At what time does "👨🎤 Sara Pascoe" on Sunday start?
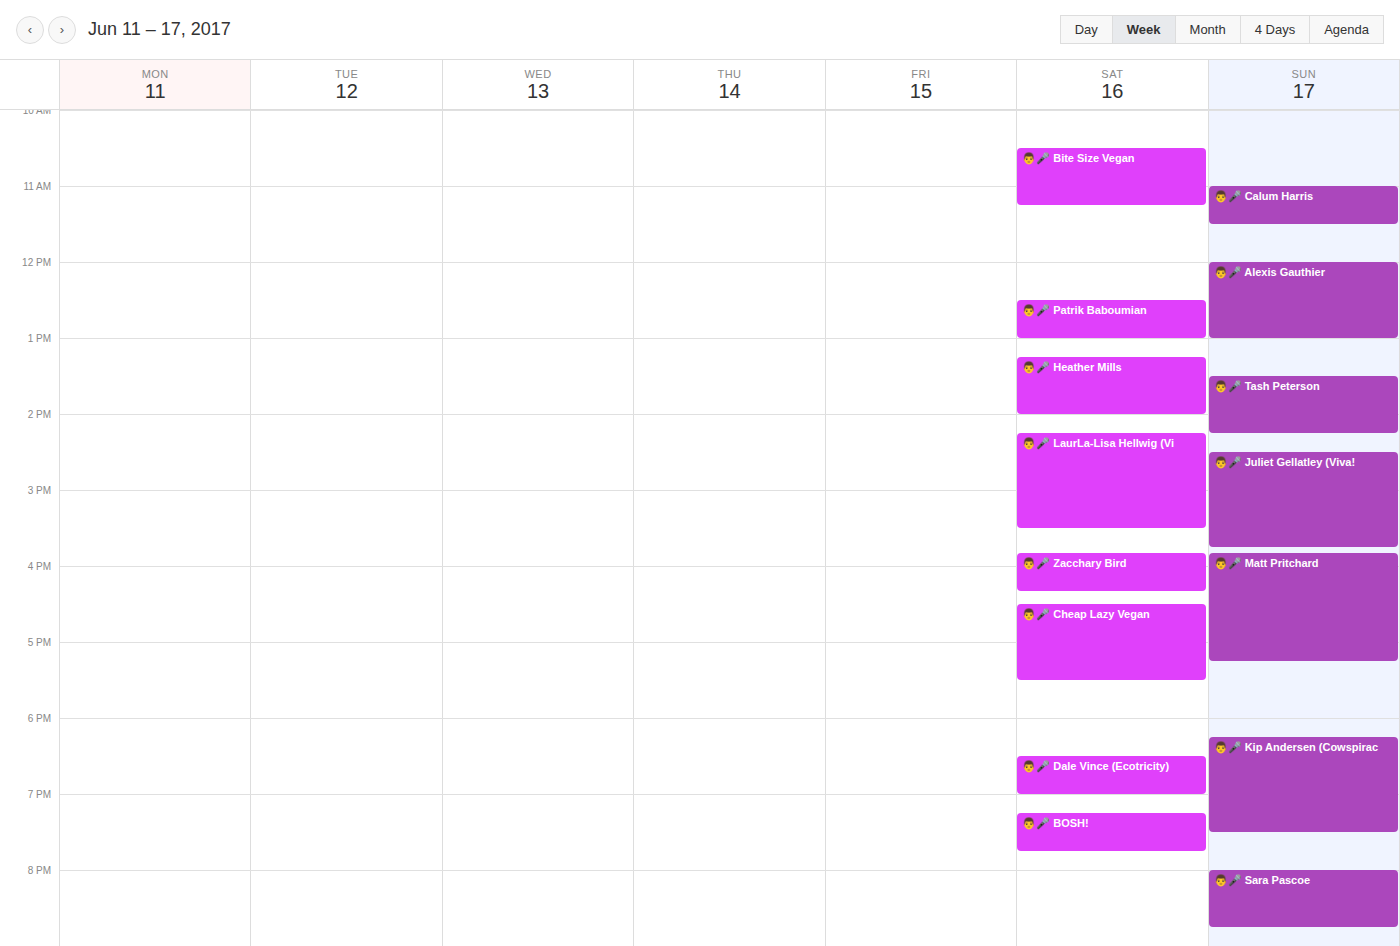
8:00 PM